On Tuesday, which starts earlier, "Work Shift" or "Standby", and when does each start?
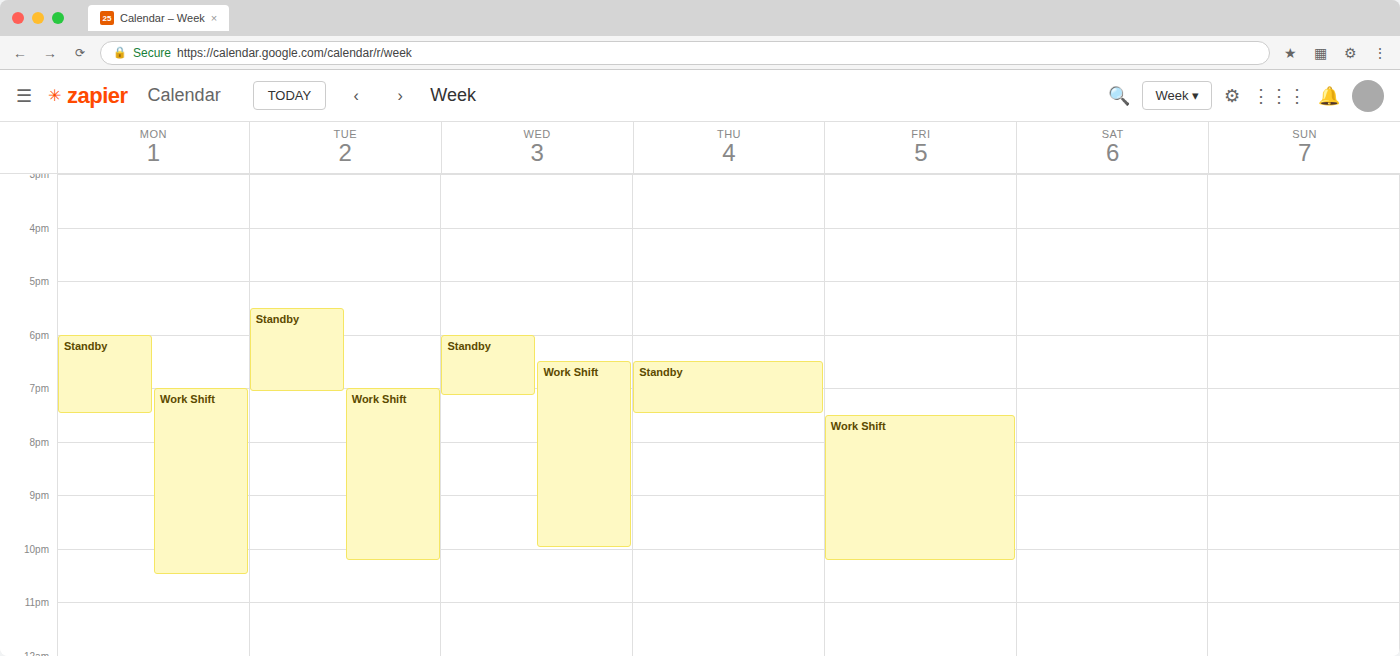
"Standby" 5:30 PM; "Work Shift" 7:00 PM.